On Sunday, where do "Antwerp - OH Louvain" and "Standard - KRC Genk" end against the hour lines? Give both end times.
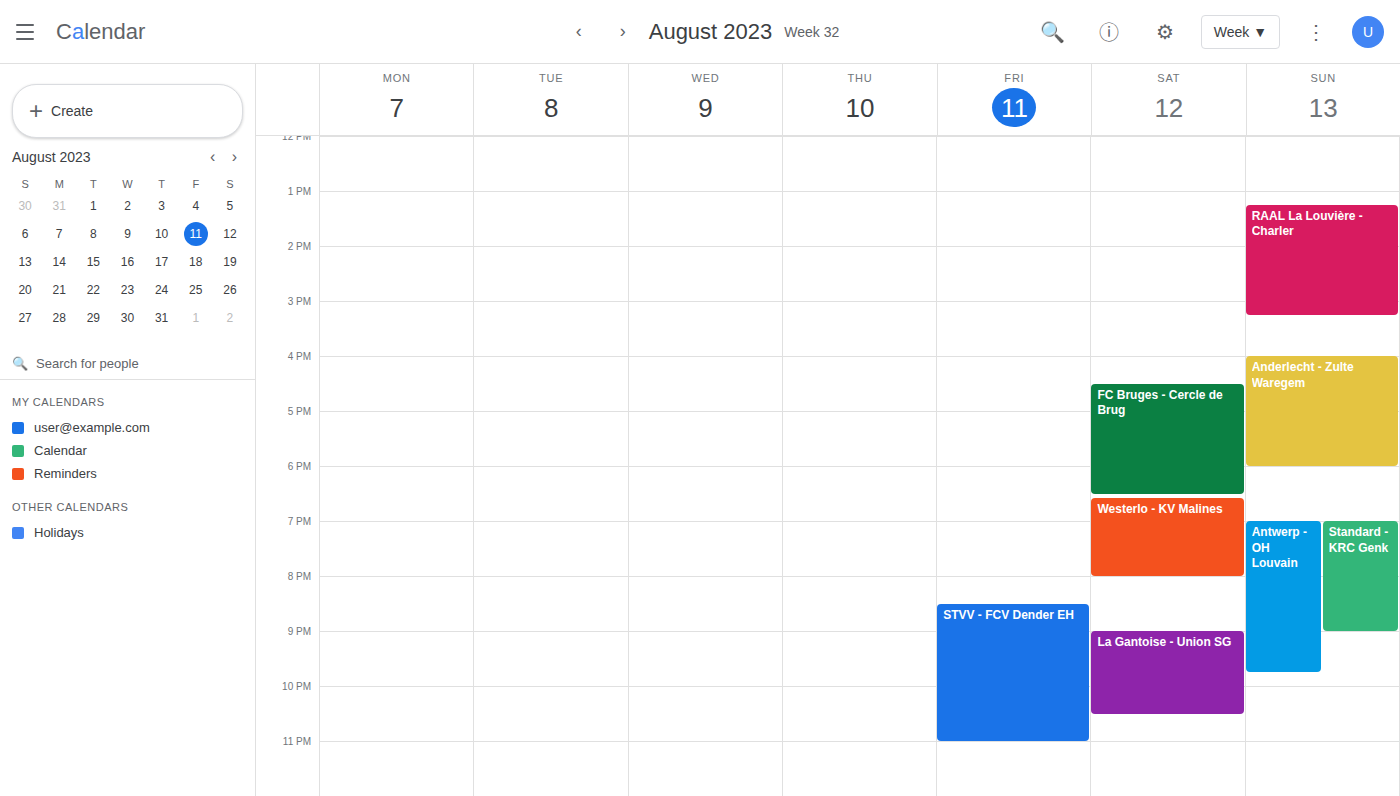
"Antwerp - OH Louvain": 21:45, neither: three quarters of the way from the 21:00 line to the 22:00 line. "Standard - KRC Genk": 21:00, exactly on the 21:00 line.